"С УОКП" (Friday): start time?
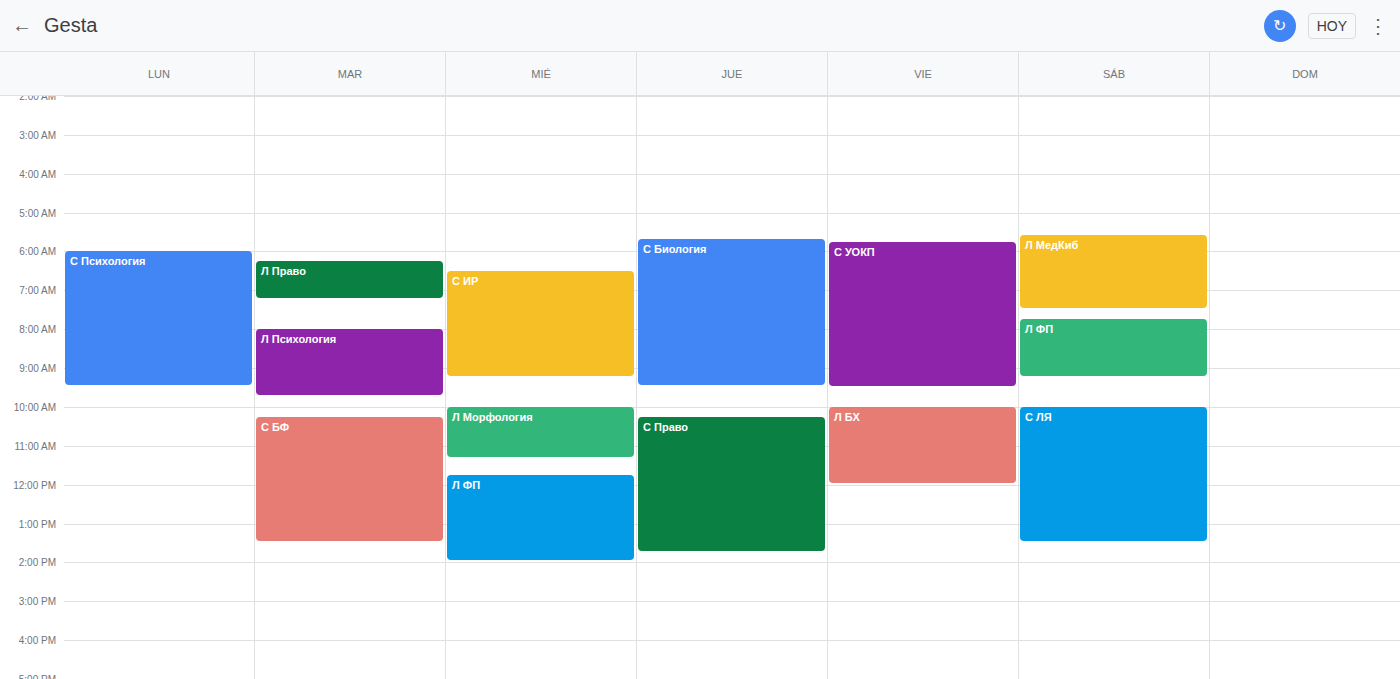
5:45 AM